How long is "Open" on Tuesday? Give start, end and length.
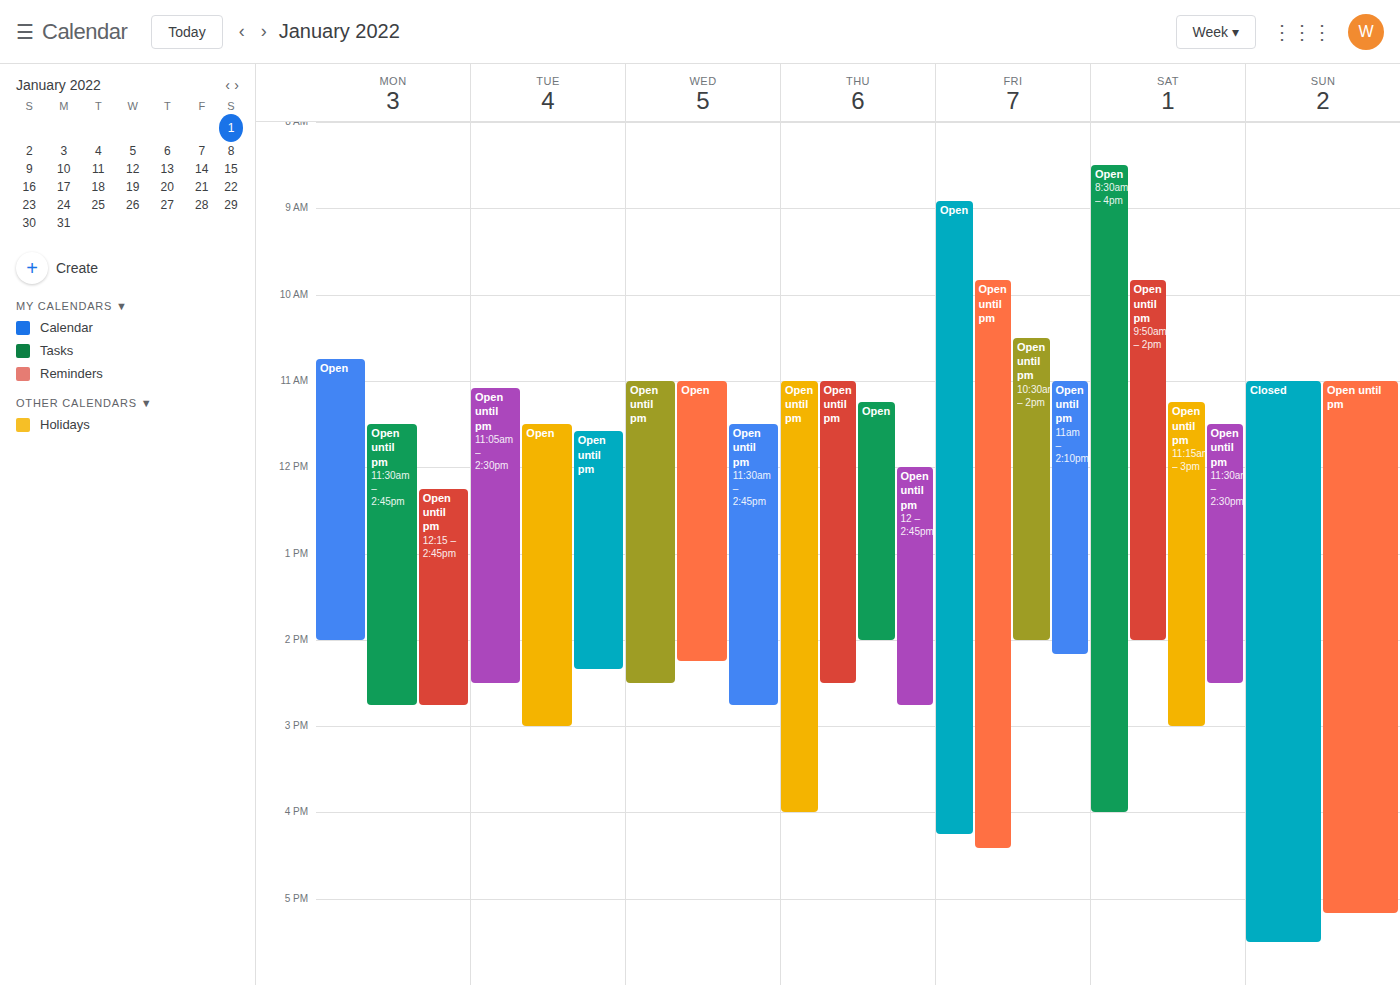
11:30 AM to 3:00 PM, 3 hours 30 minutes